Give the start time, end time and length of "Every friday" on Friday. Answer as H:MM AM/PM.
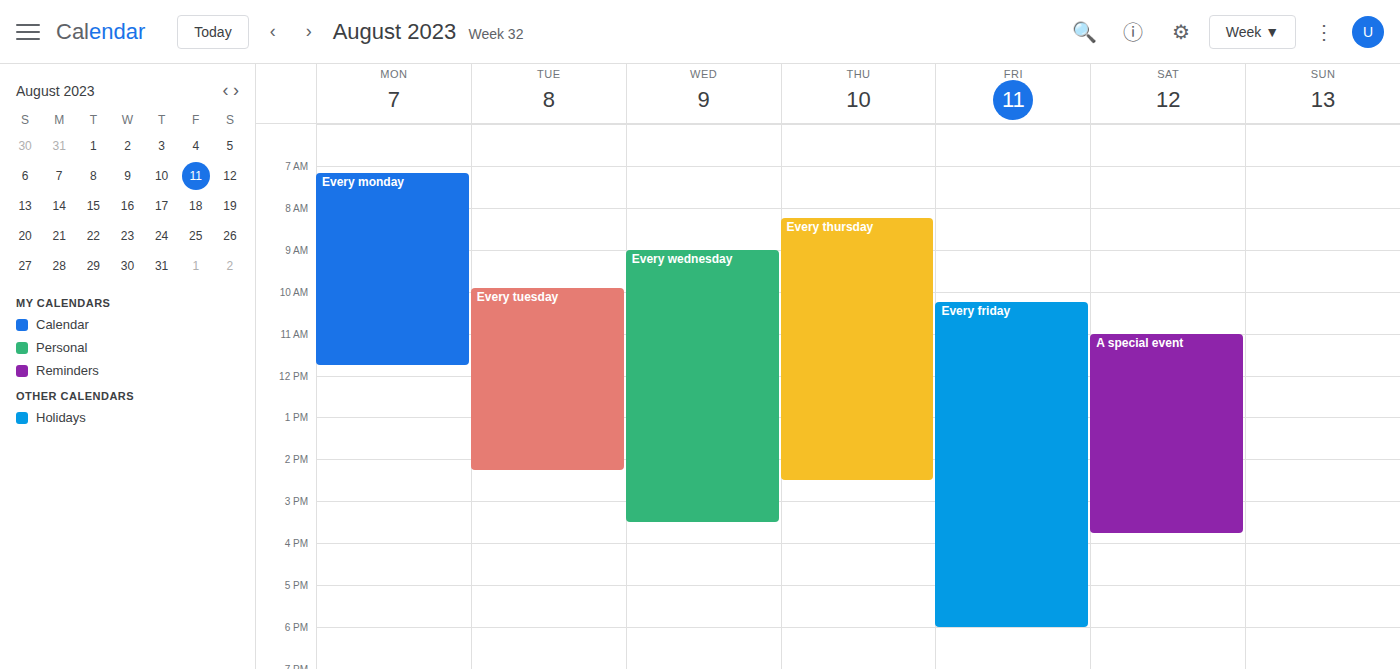
10:15 AM to 6:00 PM, 7 hours 45 minutes